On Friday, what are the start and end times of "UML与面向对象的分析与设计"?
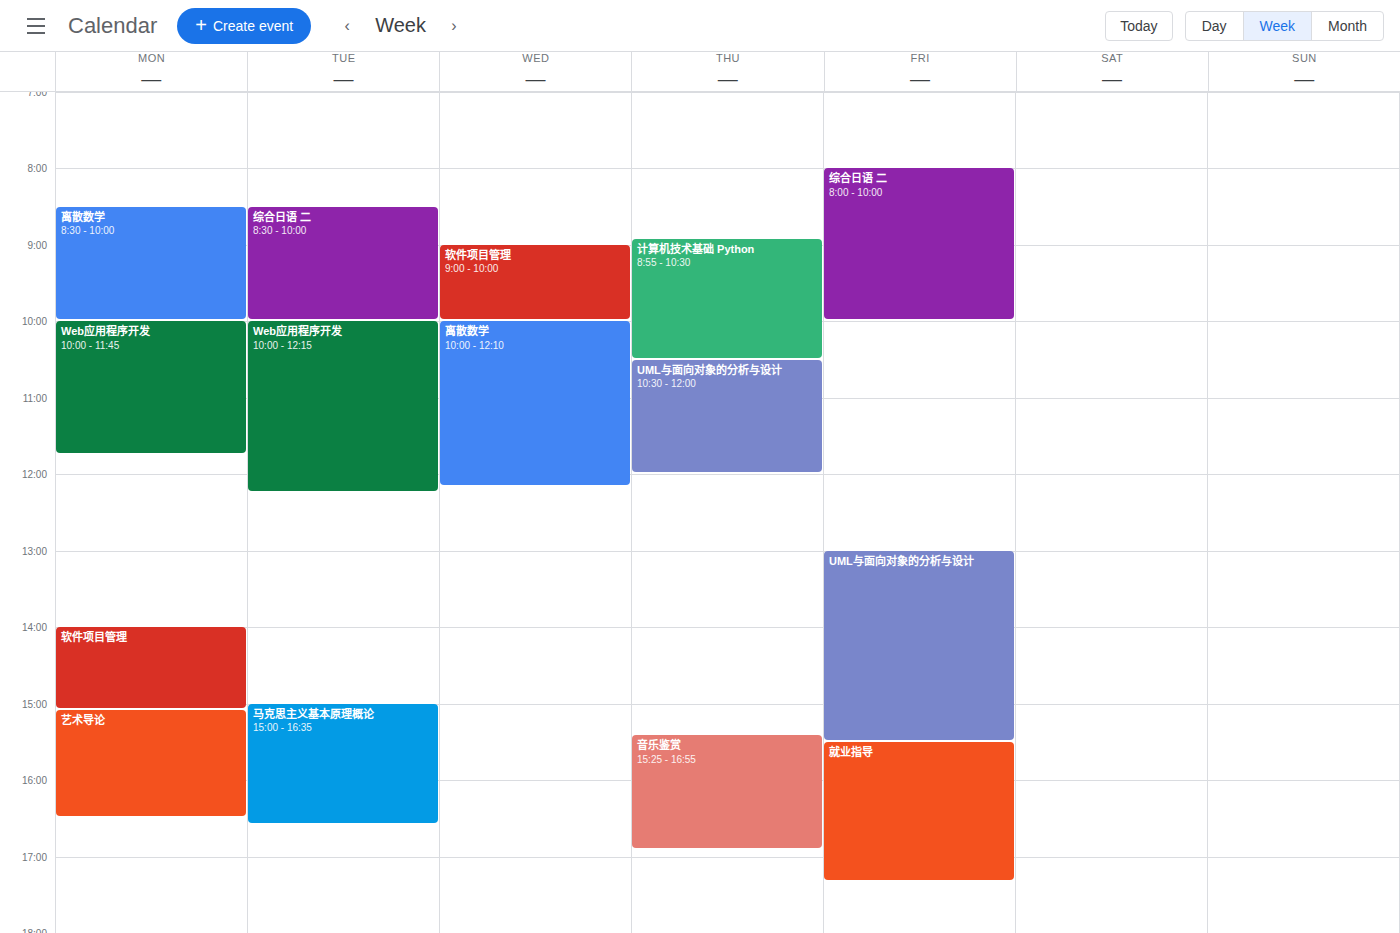
1:00 PM to 3:30 PM